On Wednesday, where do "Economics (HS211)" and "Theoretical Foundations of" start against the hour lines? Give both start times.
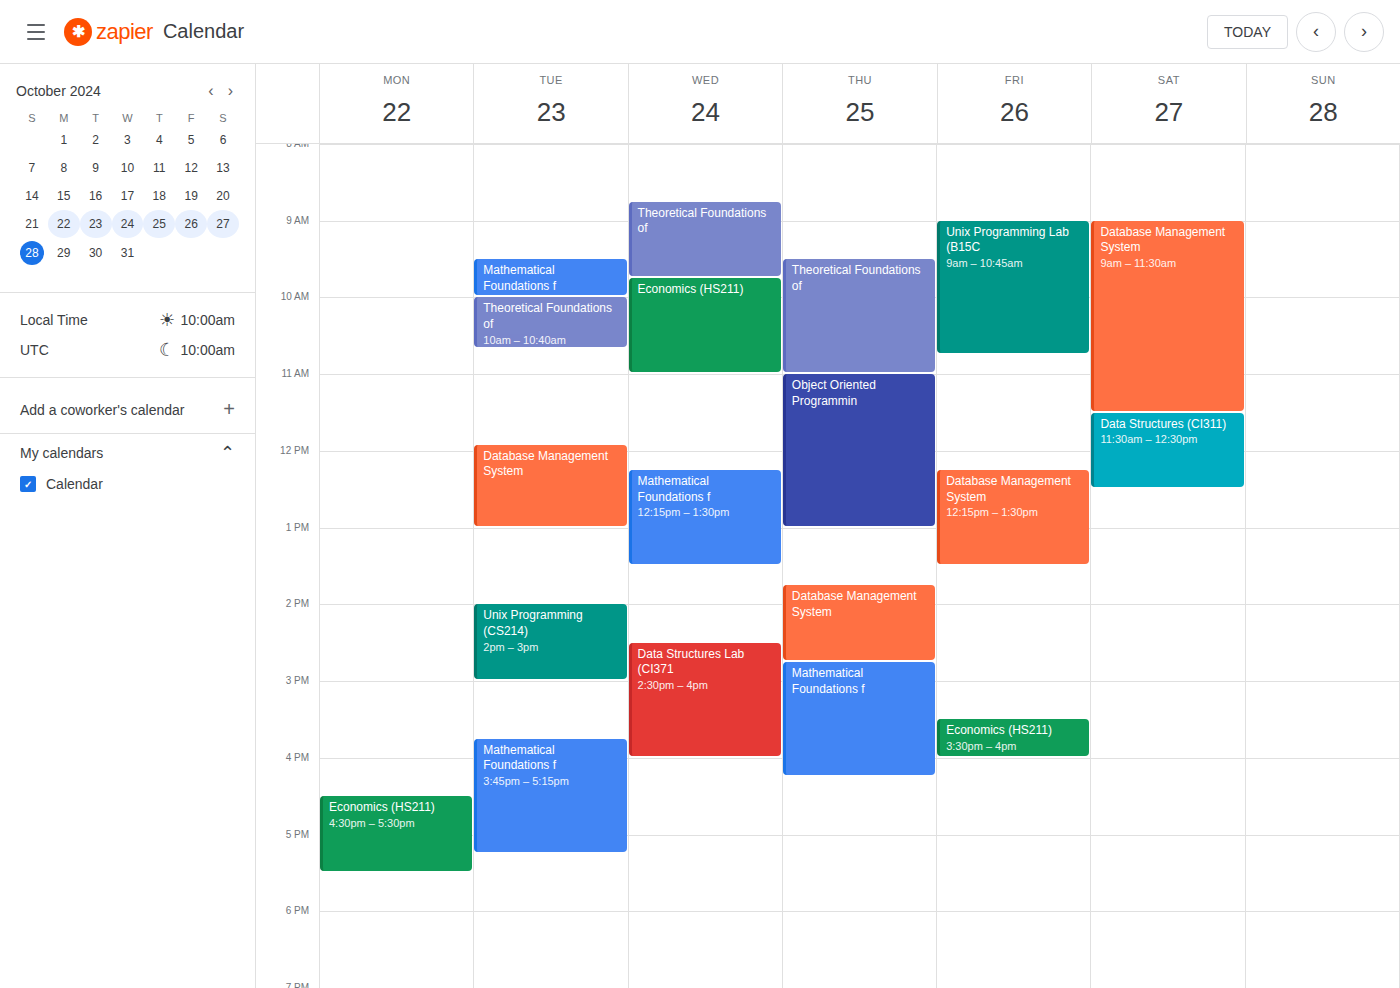
"Economics (HS211)": 9:45 AM, neither: three quarters of the way from the 9 AM line to the 10 AM line. "Theoretical Foundations of": 8:45 AM, neither: three quarters of the way from the 8 AM line to the 9 AM line.